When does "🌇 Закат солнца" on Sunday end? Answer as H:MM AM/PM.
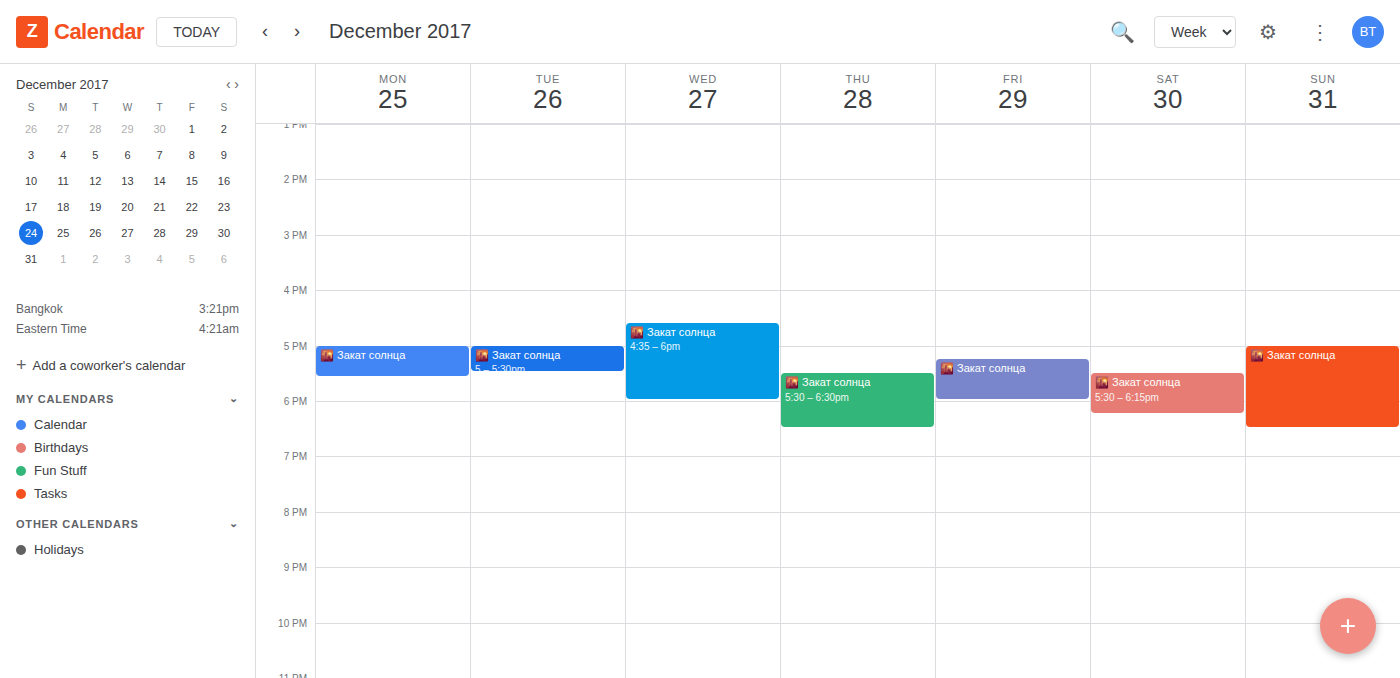
6:30 PM